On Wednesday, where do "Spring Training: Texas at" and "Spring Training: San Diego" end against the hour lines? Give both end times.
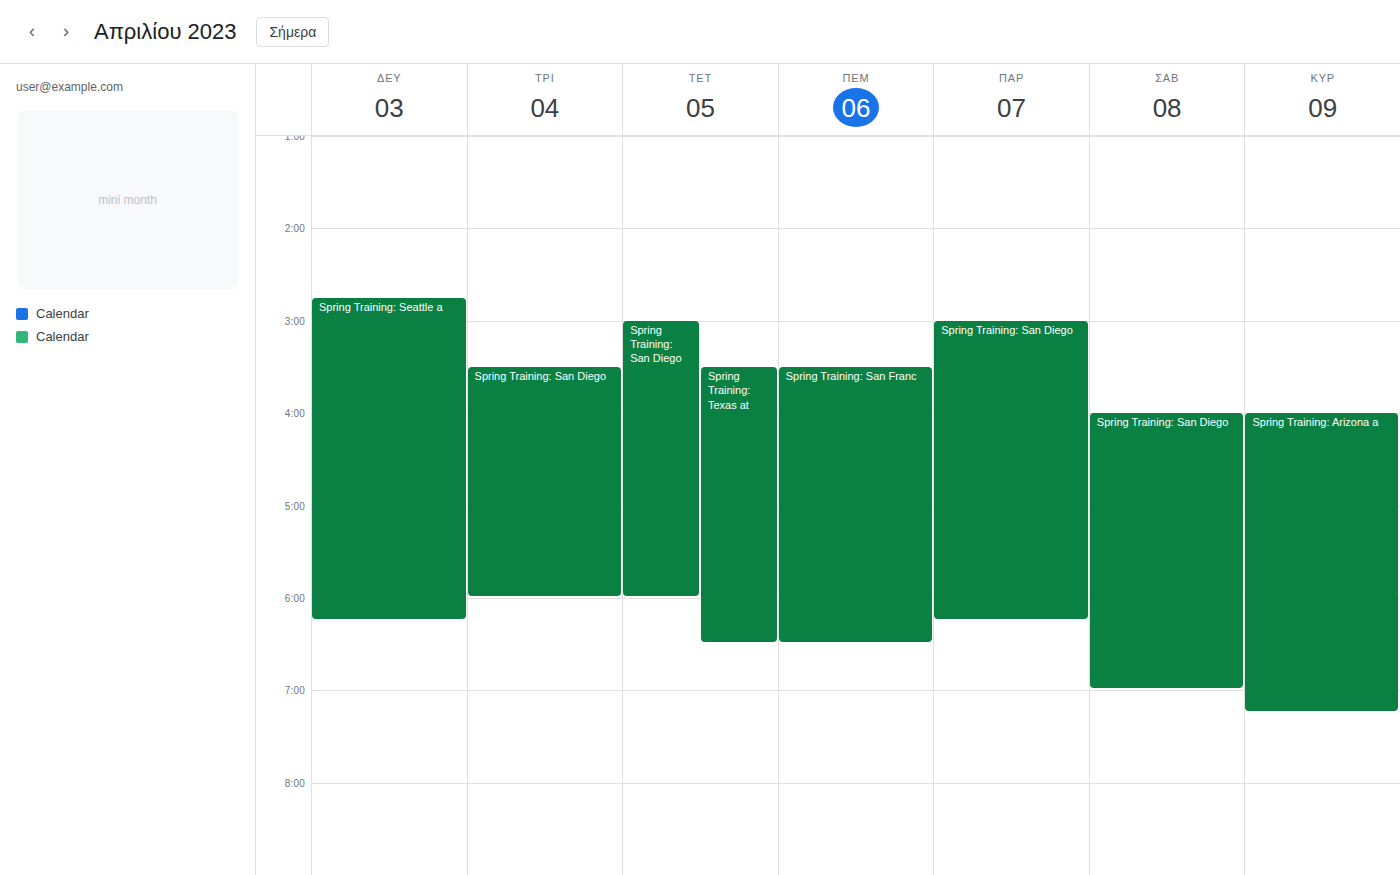
"Spring Training: Texas at": 6:30 PM, halfway between the 6 PM and 7 PM lines. "Spring Training: San Diego": 6:00 PM, exactly on the 6 PM line.